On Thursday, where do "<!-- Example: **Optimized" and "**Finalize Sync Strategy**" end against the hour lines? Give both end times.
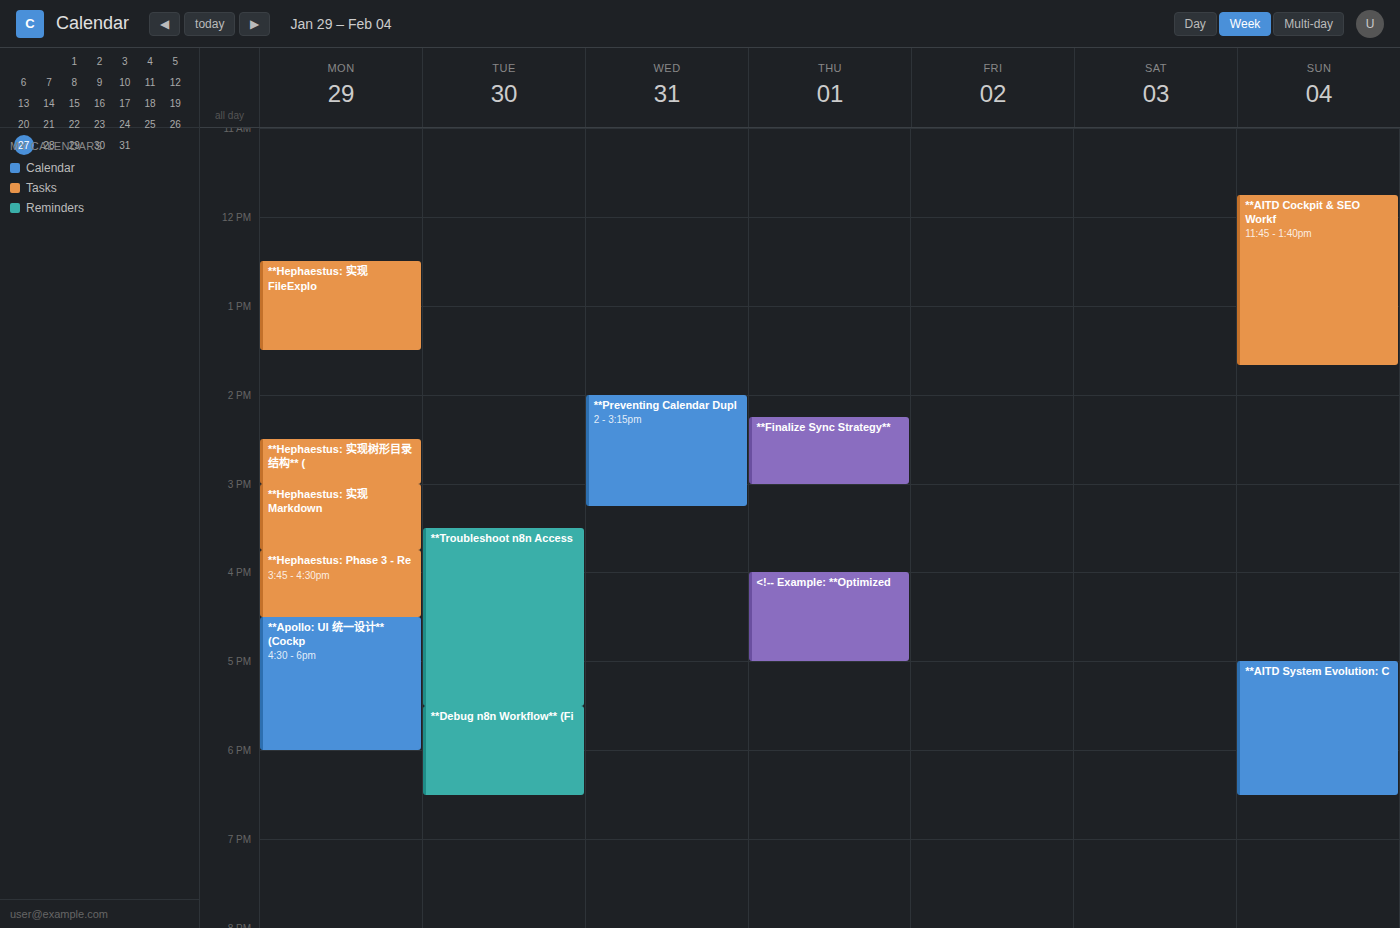
"<!-- Example: **Optimized": 5:00 PM, exactly on the 5 PM line. "**Finalize Sync Strategy**": 3:00 PM, exactly on the 3 PM line.